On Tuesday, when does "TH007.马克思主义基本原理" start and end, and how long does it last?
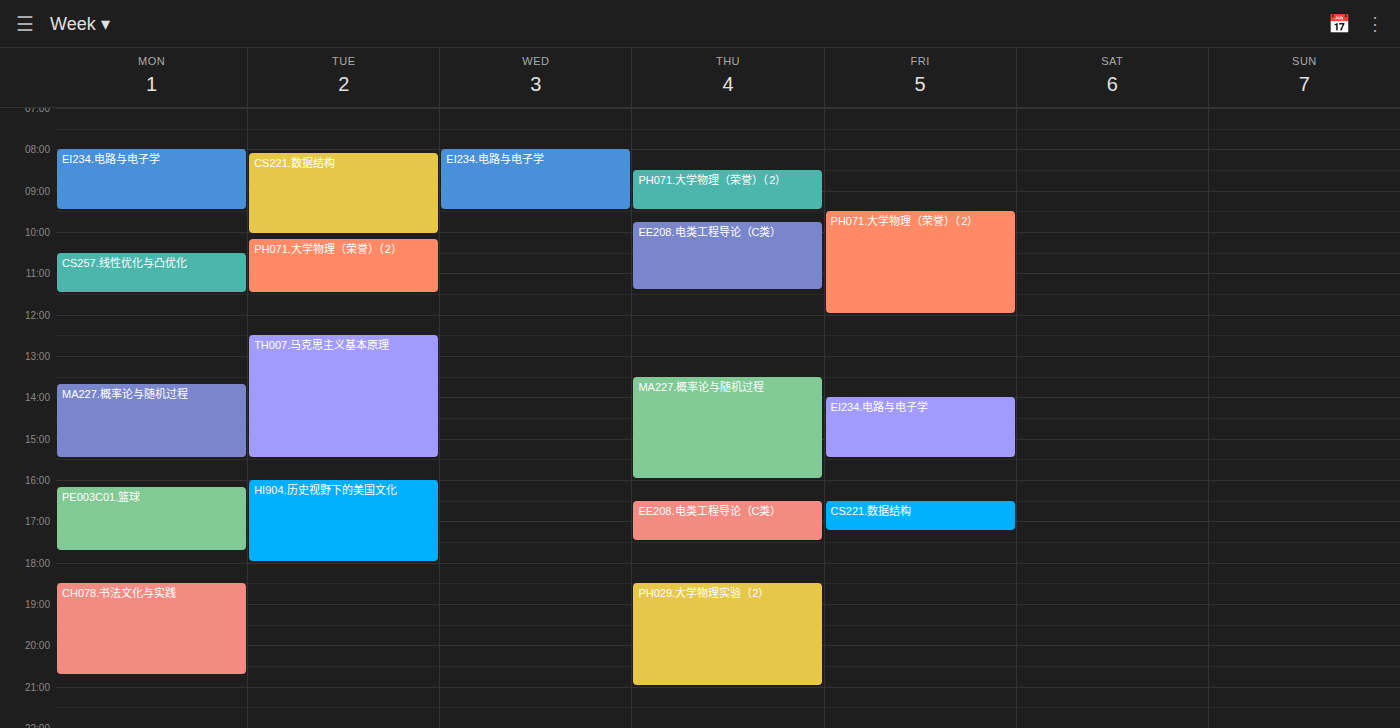
12:30 PM to 3:30 PM, 3 hours